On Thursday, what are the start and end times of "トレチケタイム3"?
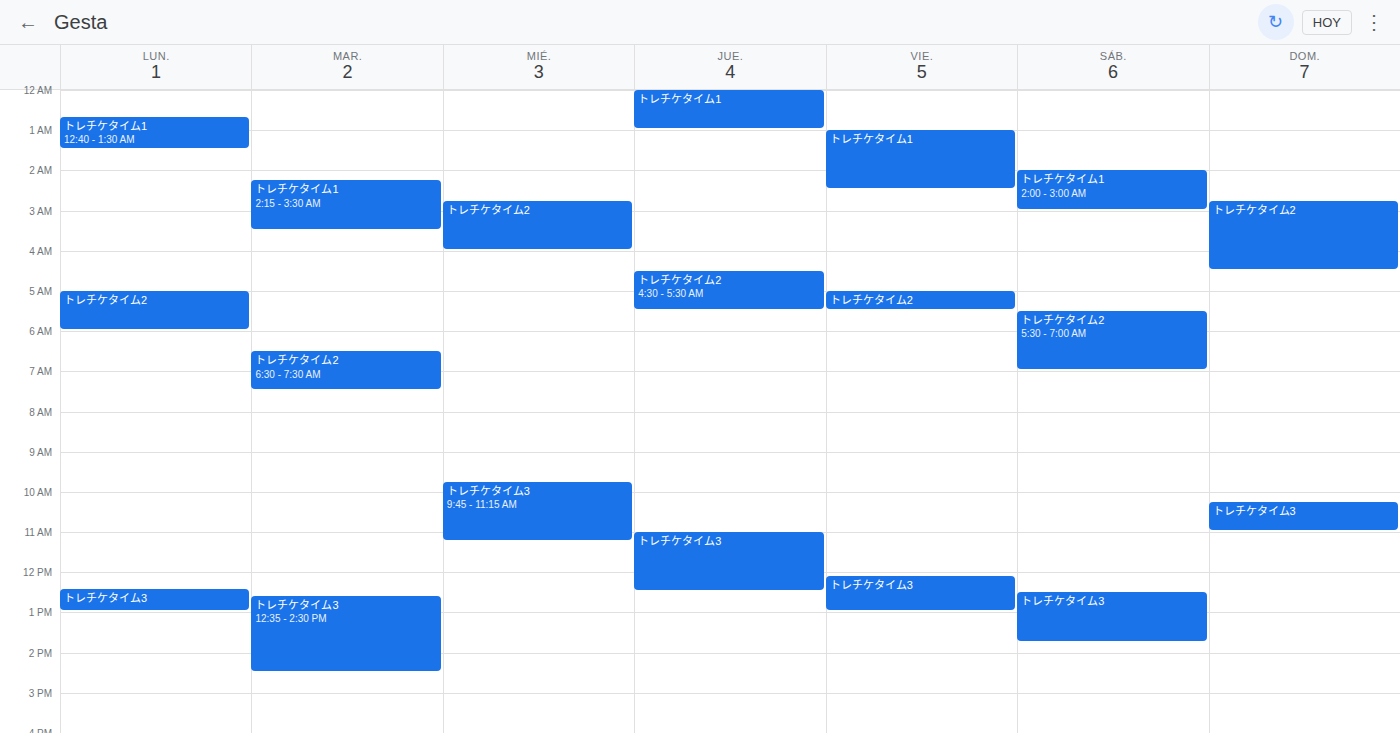
11:00 AM to 12:30 PM